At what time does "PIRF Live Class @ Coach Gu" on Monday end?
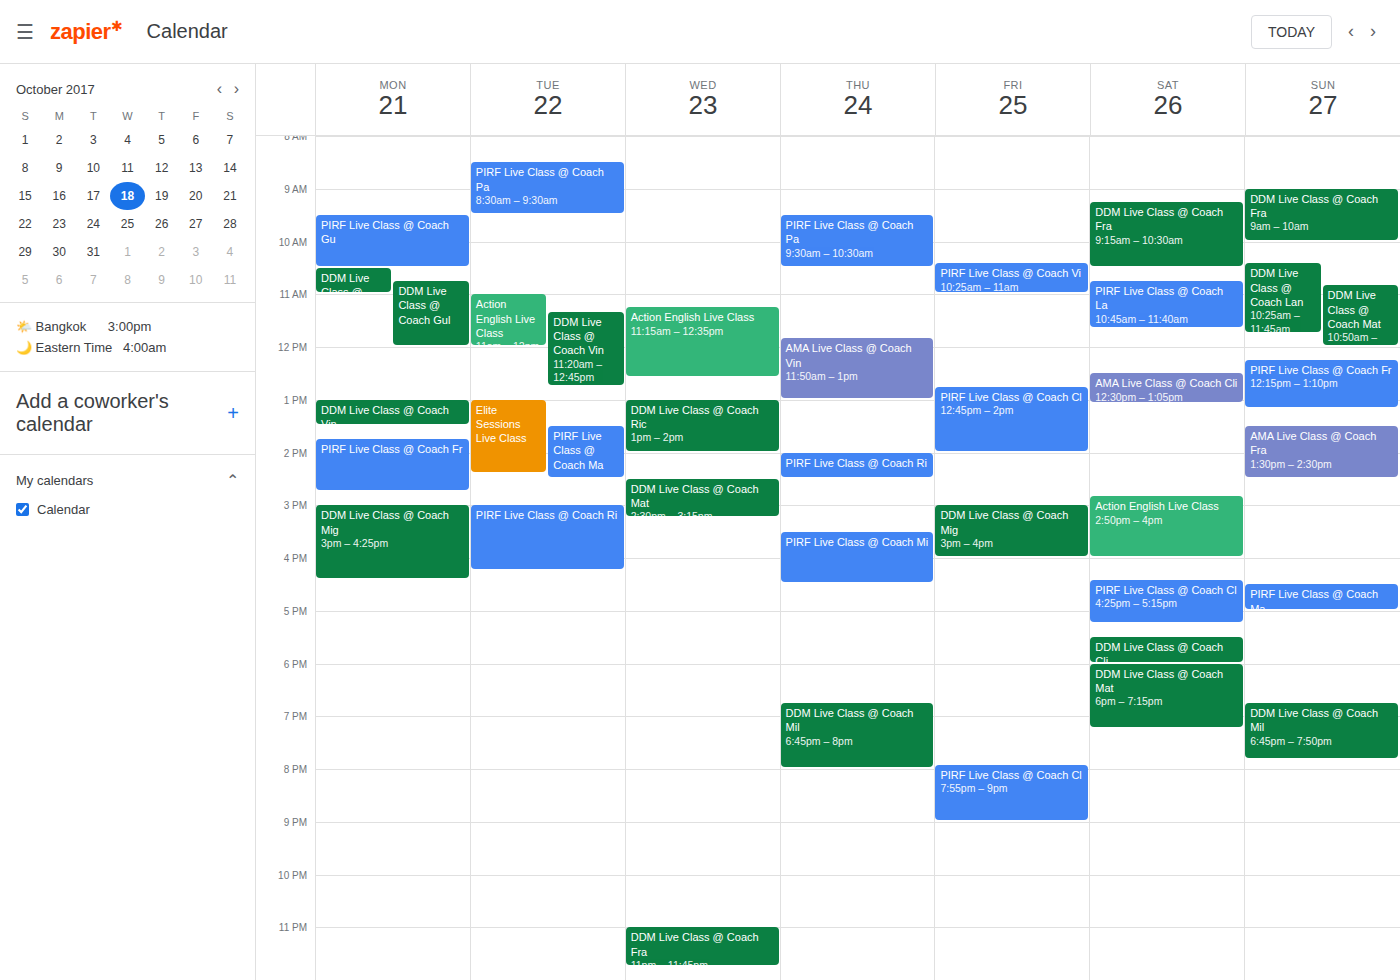
10:30 AM